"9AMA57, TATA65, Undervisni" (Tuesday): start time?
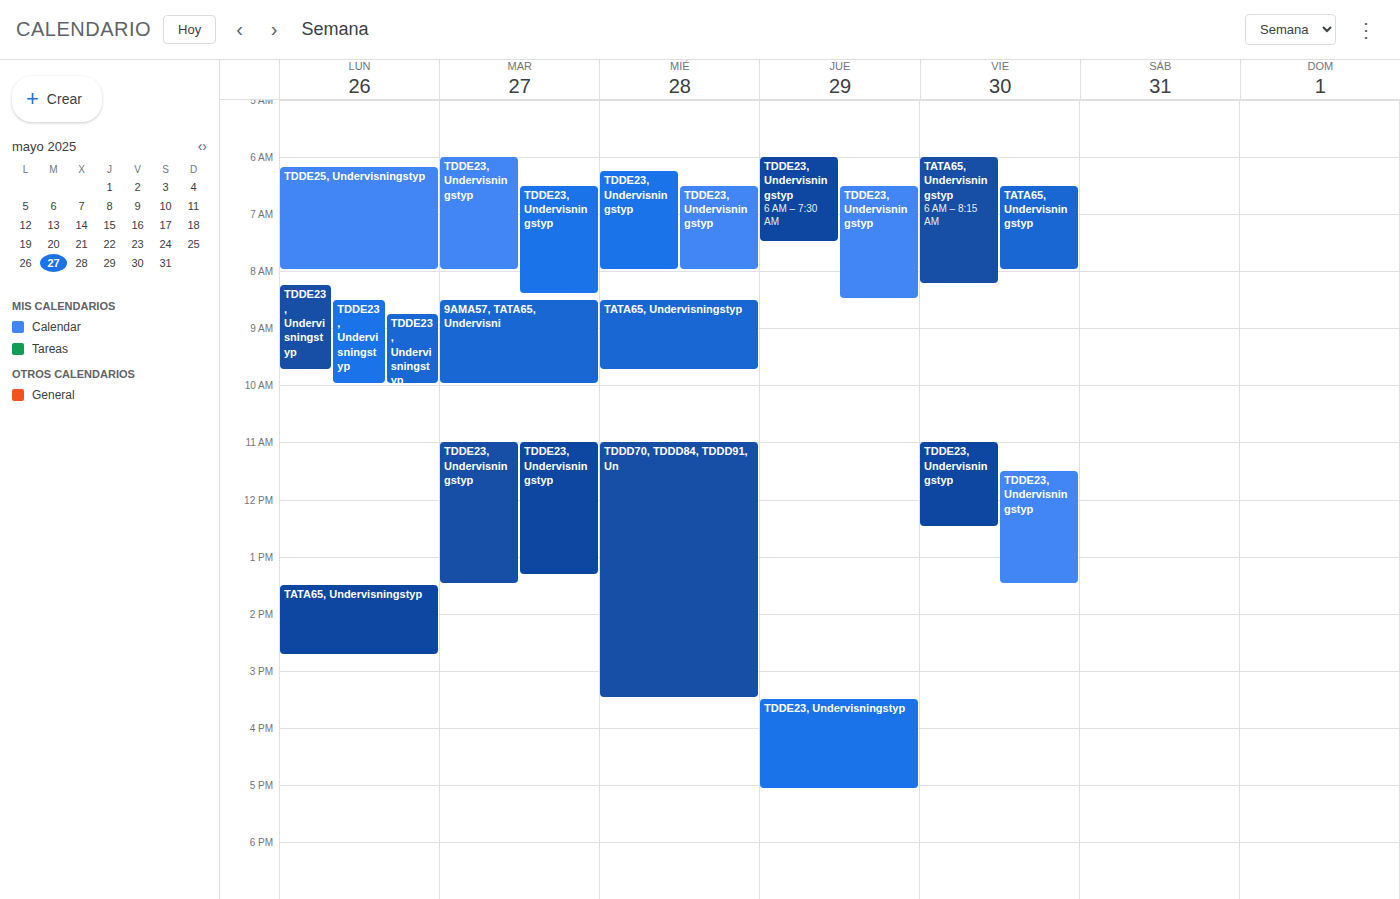
8:30 AM